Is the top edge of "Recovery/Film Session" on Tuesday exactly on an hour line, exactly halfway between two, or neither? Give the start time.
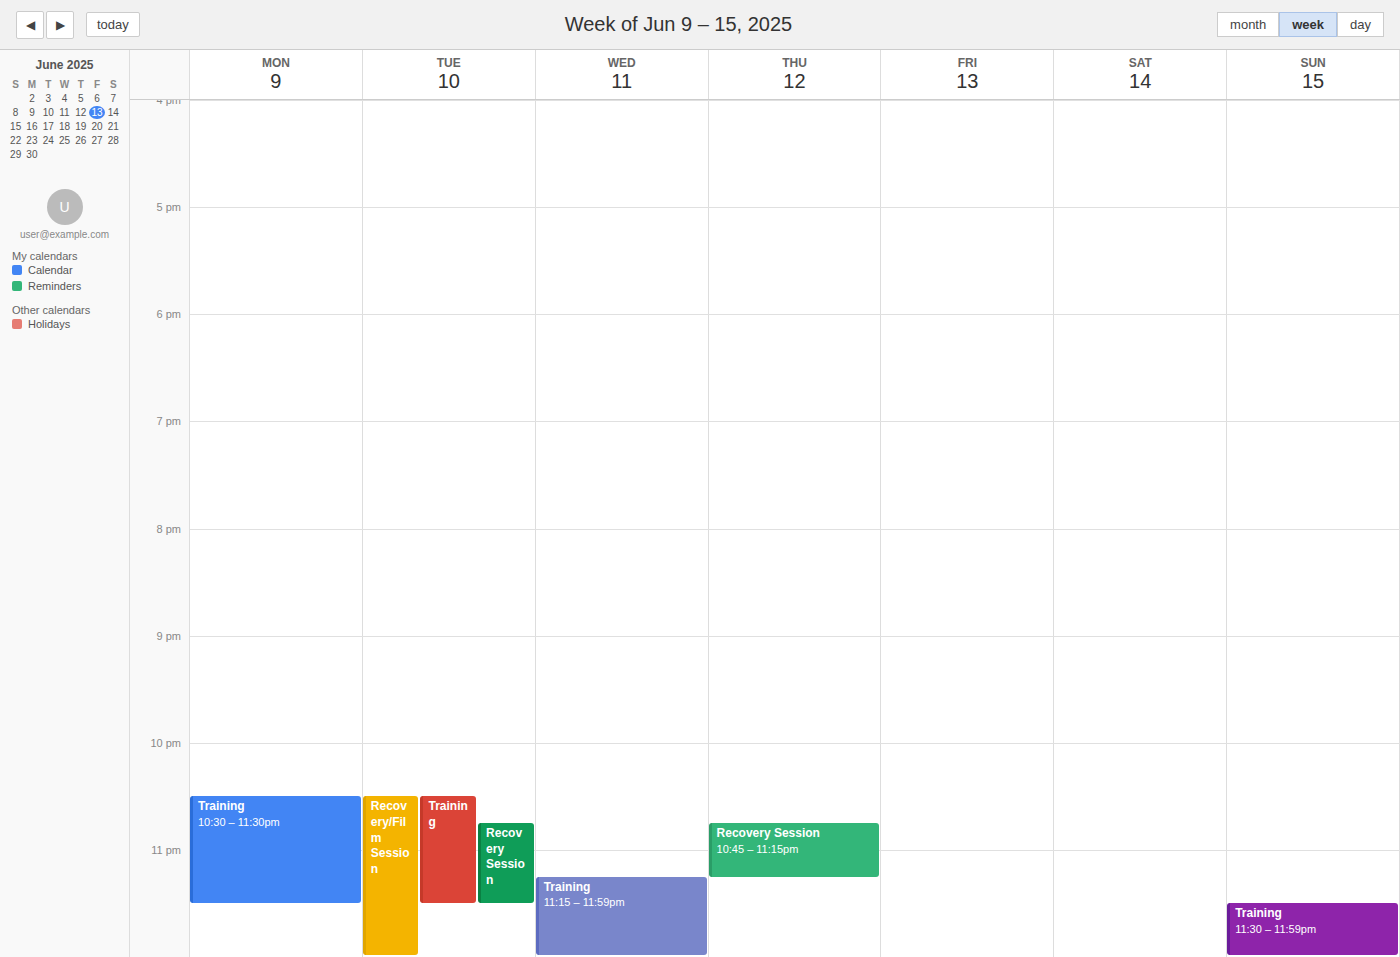
22:30 -- halfway between the 22:00 and 23:00 lines.